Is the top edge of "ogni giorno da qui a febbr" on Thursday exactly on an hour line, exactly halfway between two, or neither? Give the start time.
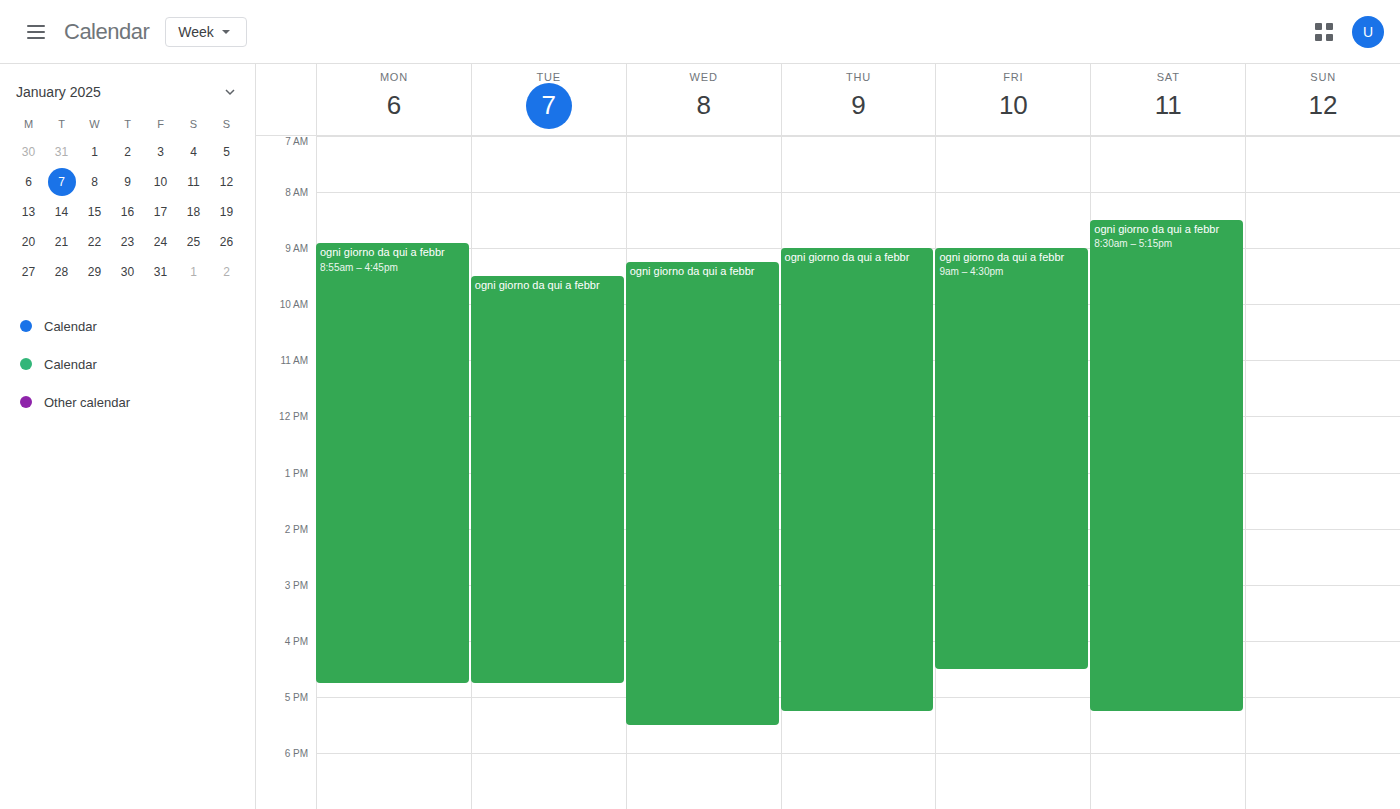
09:00 -- exactly on the 09:00 line.